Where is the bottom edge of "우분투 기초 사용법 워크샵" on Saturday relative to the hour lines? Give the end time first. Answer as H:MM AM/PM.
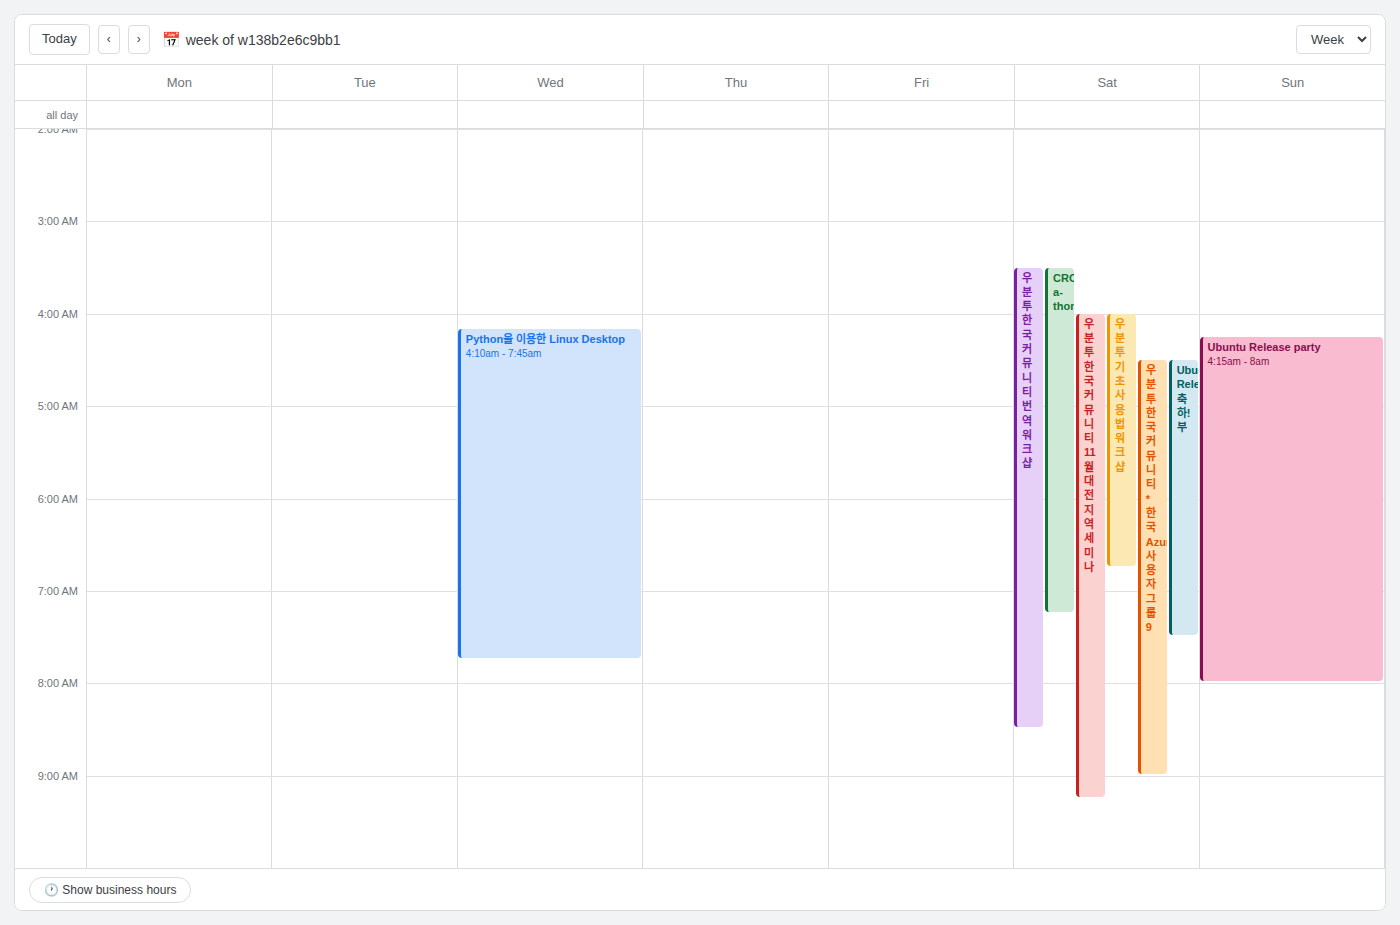
6:45 AM -- neither: three quarters of the way from the 6 AM line to the 7 AM line.